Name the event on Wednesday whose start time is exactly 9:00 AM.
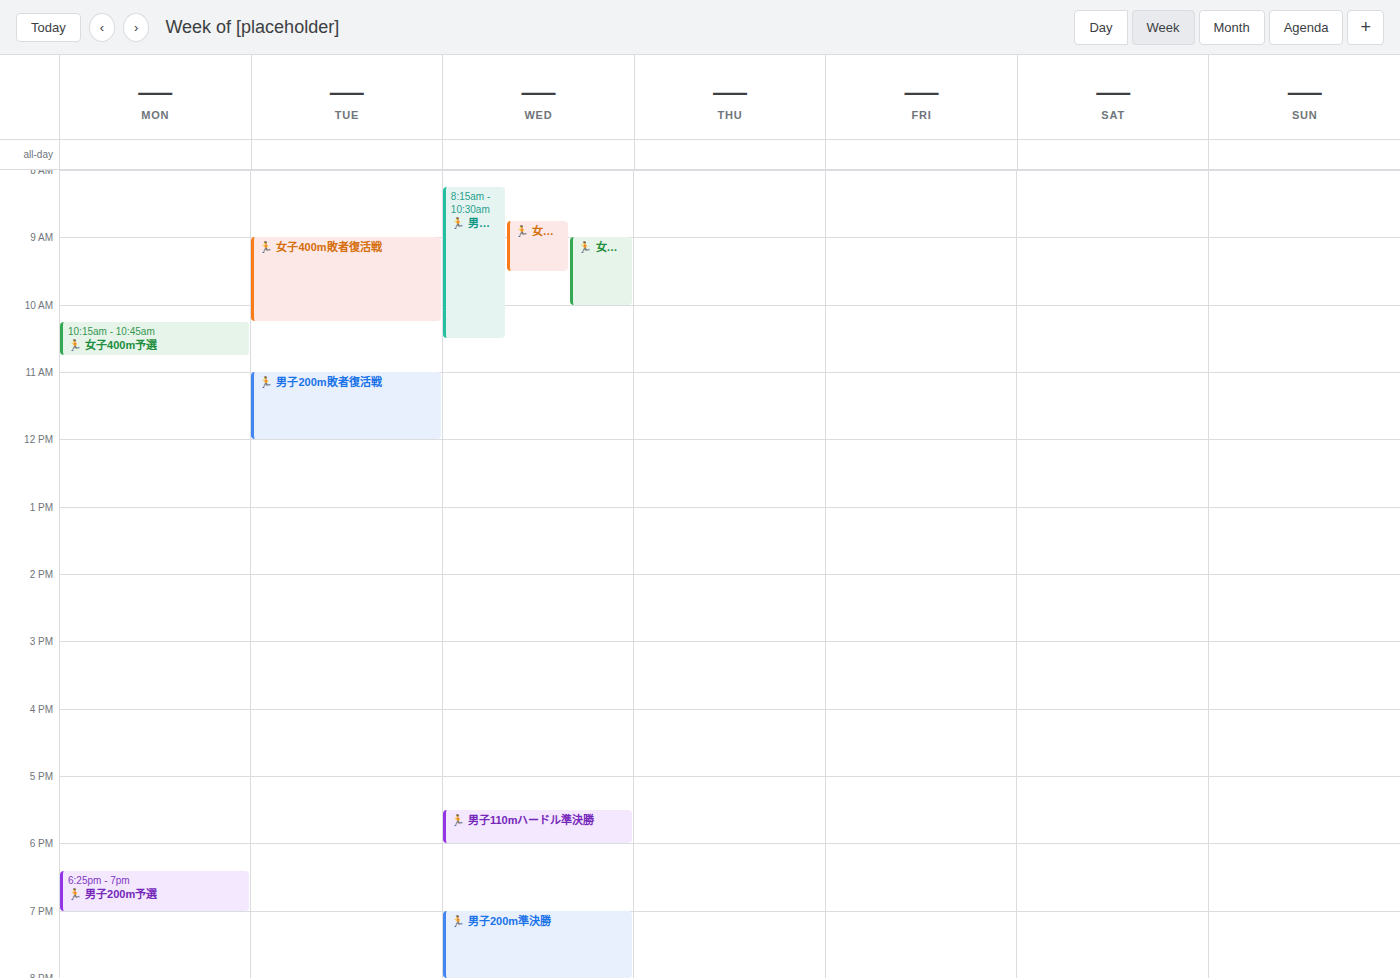
"🏃 女子やり投予選 - グループA"